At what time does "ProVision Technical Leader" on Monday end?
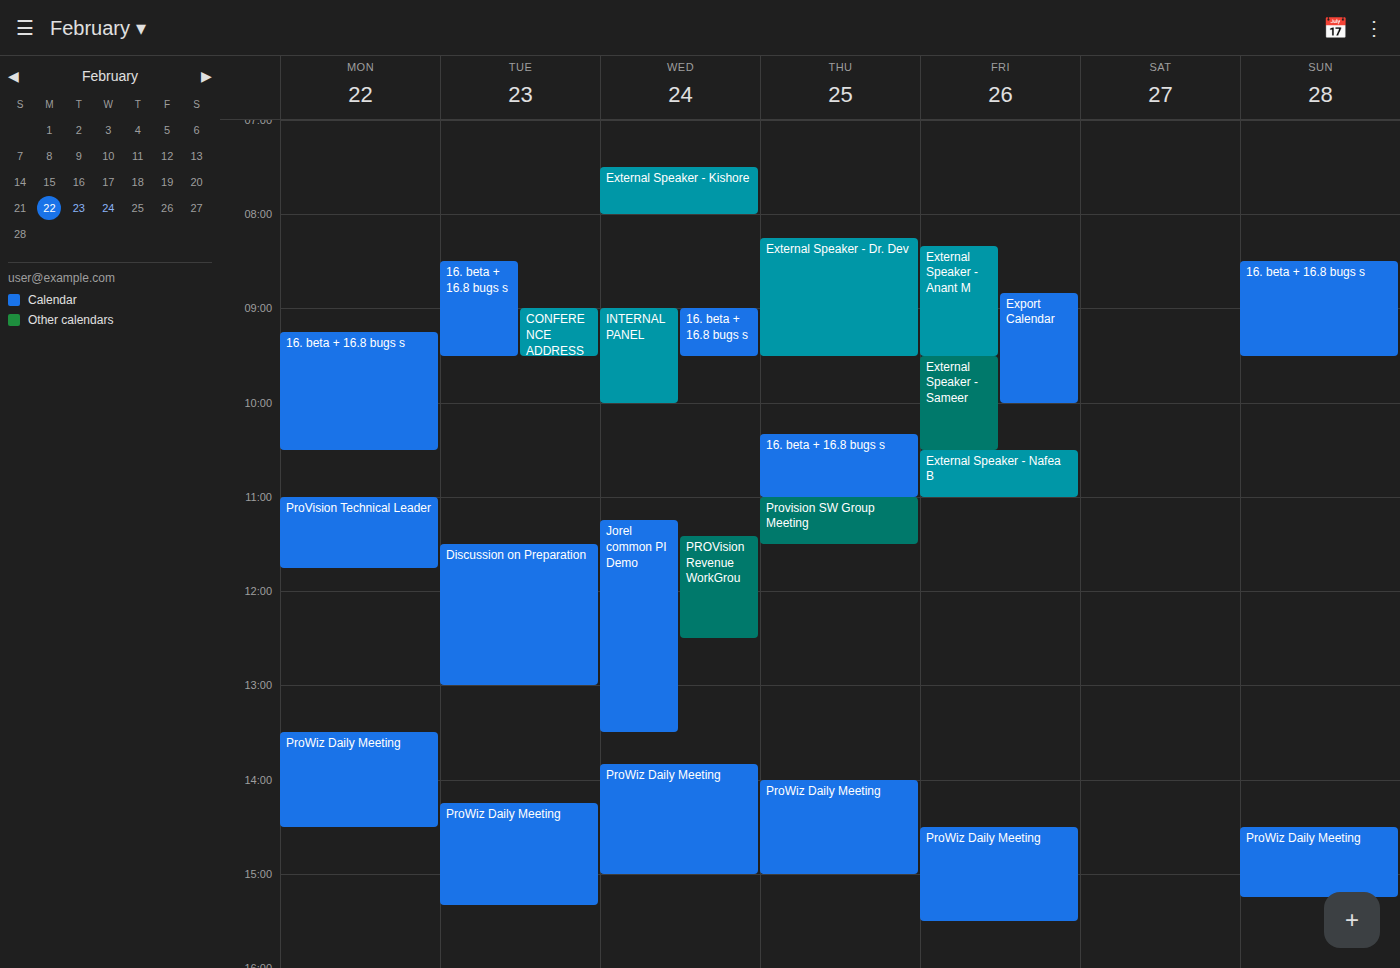
11:45 AM